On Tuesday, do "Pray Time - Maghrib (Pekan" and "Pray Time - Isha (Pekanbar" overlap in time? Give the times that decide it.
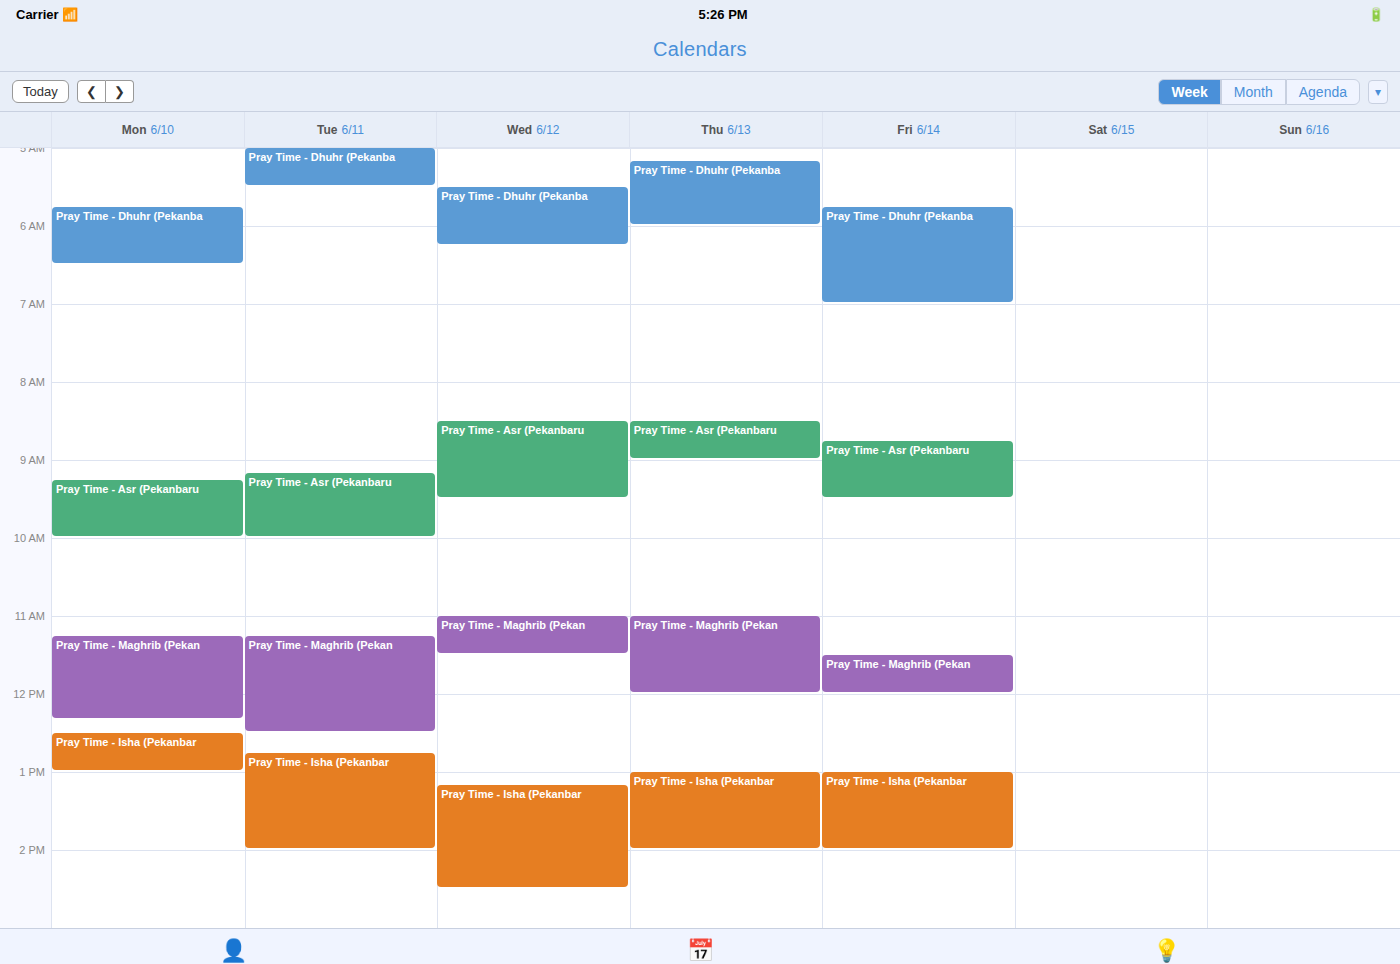
"Pray Time - Maghrib (Pekan" ends at 12:30 PM and "Pray Time - Isha (Pekanbar" starts at 12:45 PM -- no overlap.